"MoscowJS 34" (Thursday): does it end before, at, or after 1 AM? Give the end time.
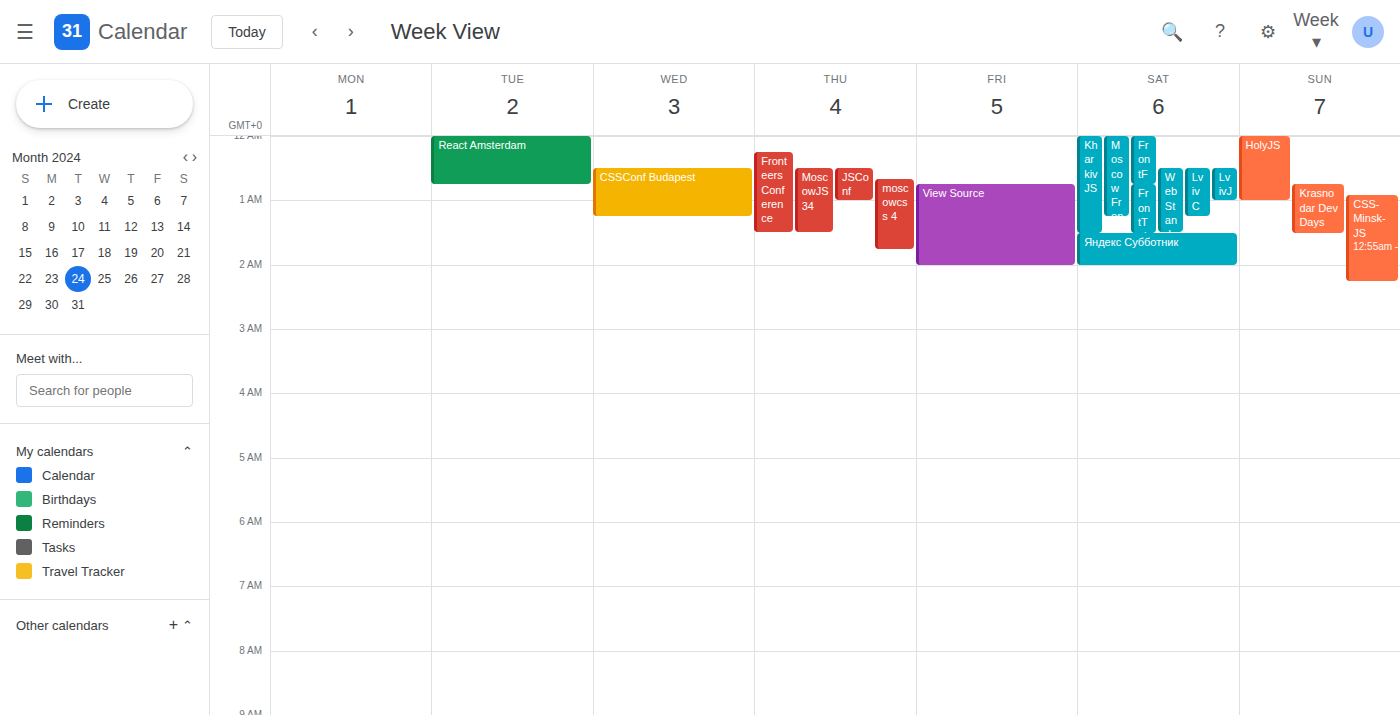
1:30 AM -- after 1 AM, 30 minutes below the 1 AM line.